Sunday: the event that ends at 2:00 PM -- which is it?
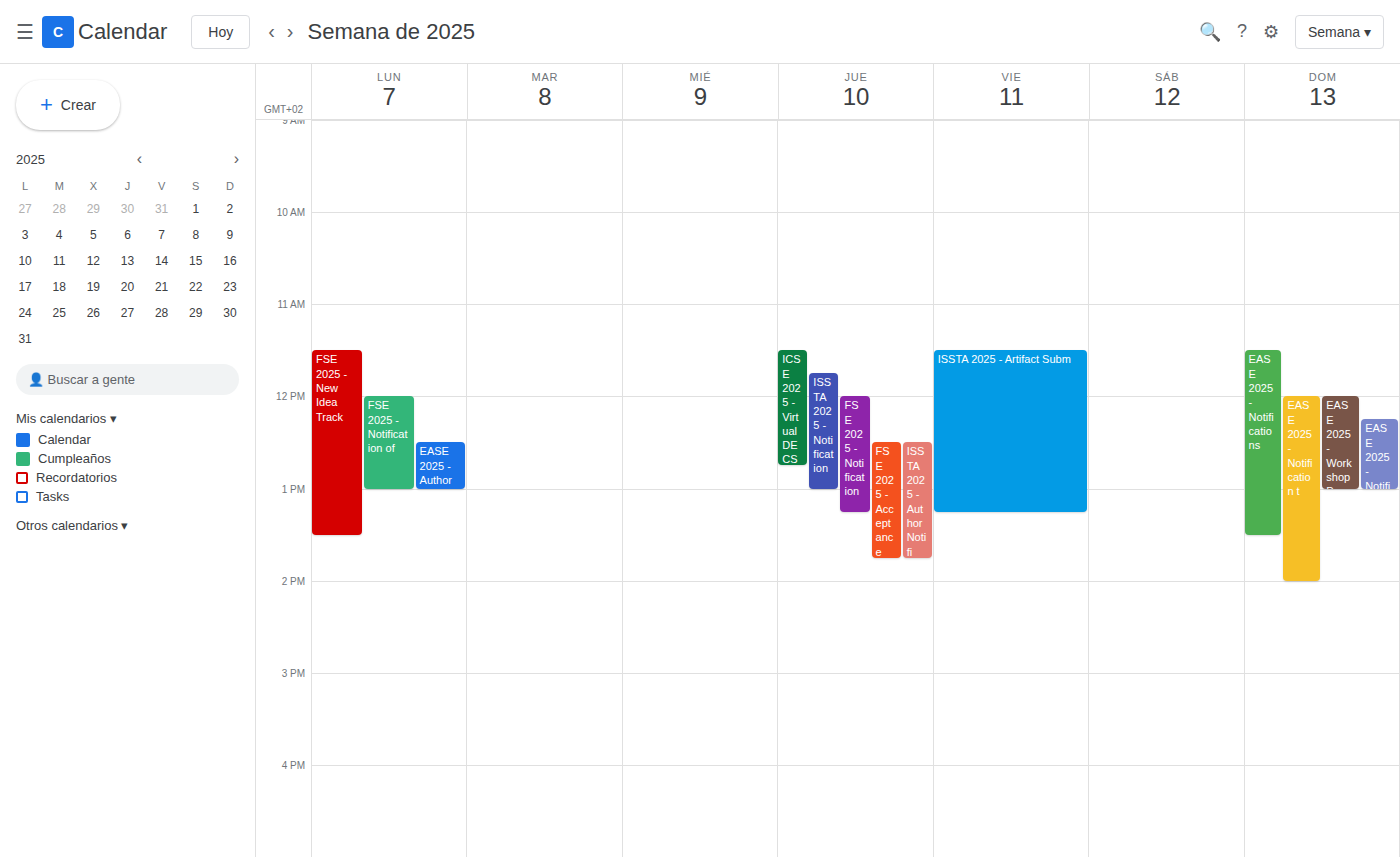
"EASE 2025 - Notification t"